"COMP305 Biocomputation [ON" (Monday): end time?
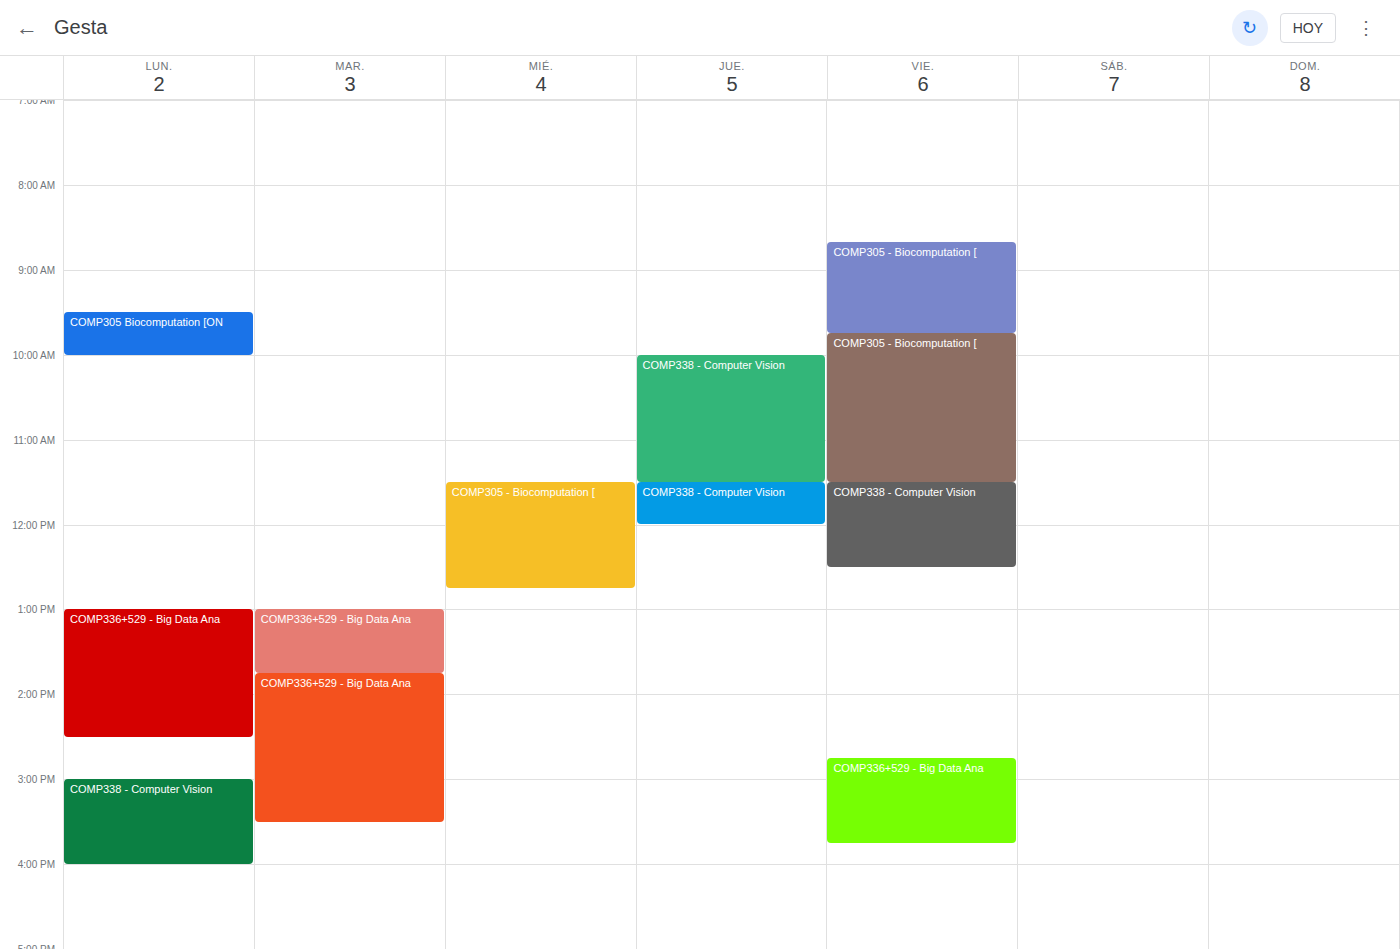
10:00 AM